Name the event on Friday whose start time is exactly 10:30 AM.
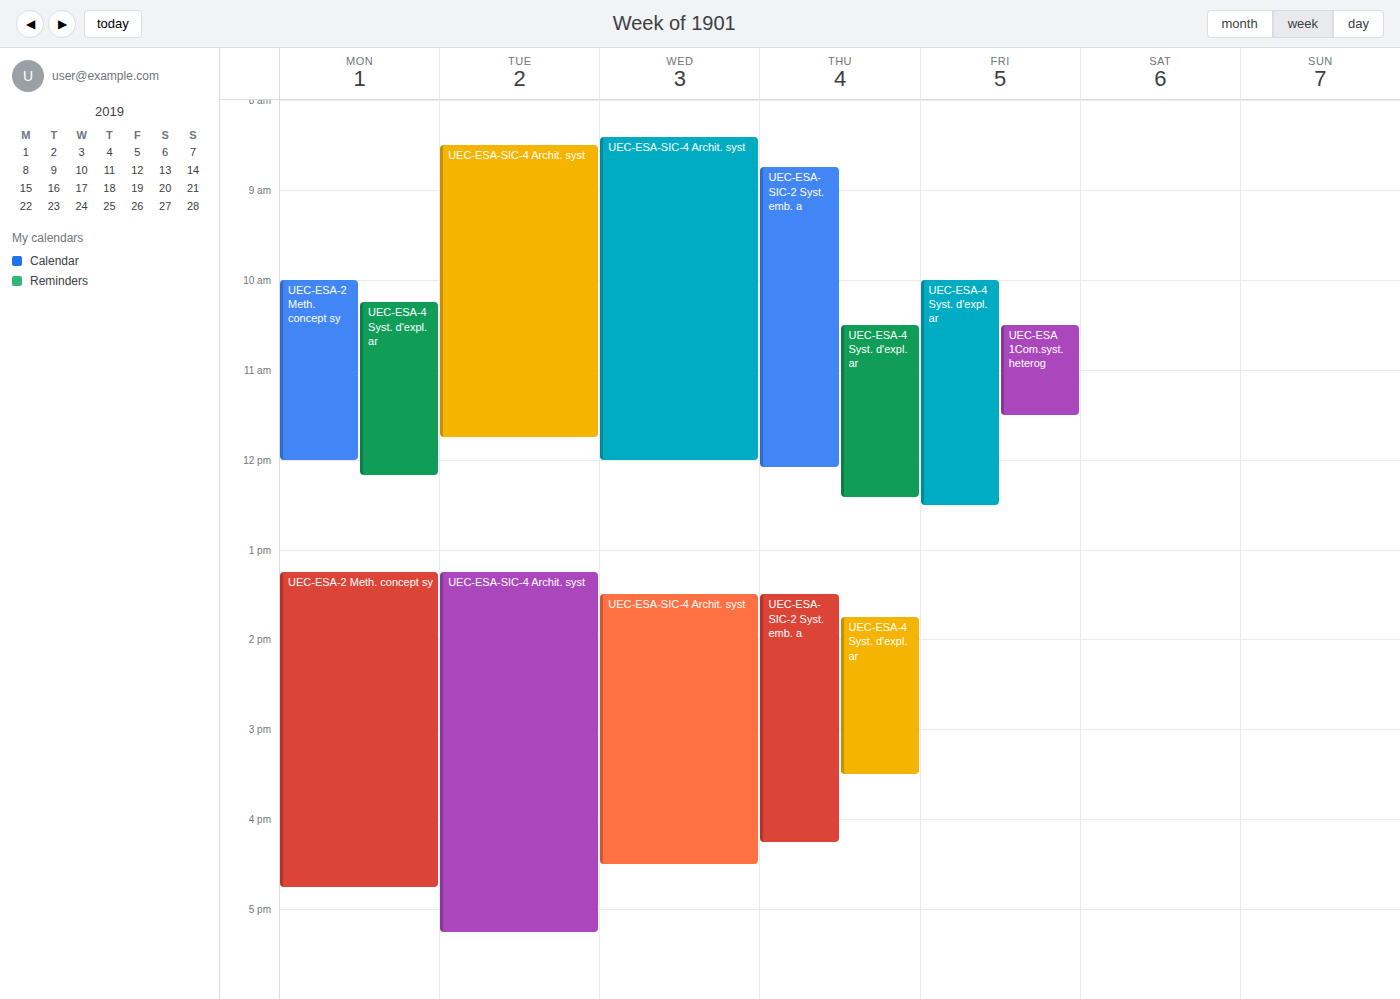
"UEC-ESA 1Com.syst. heterog"